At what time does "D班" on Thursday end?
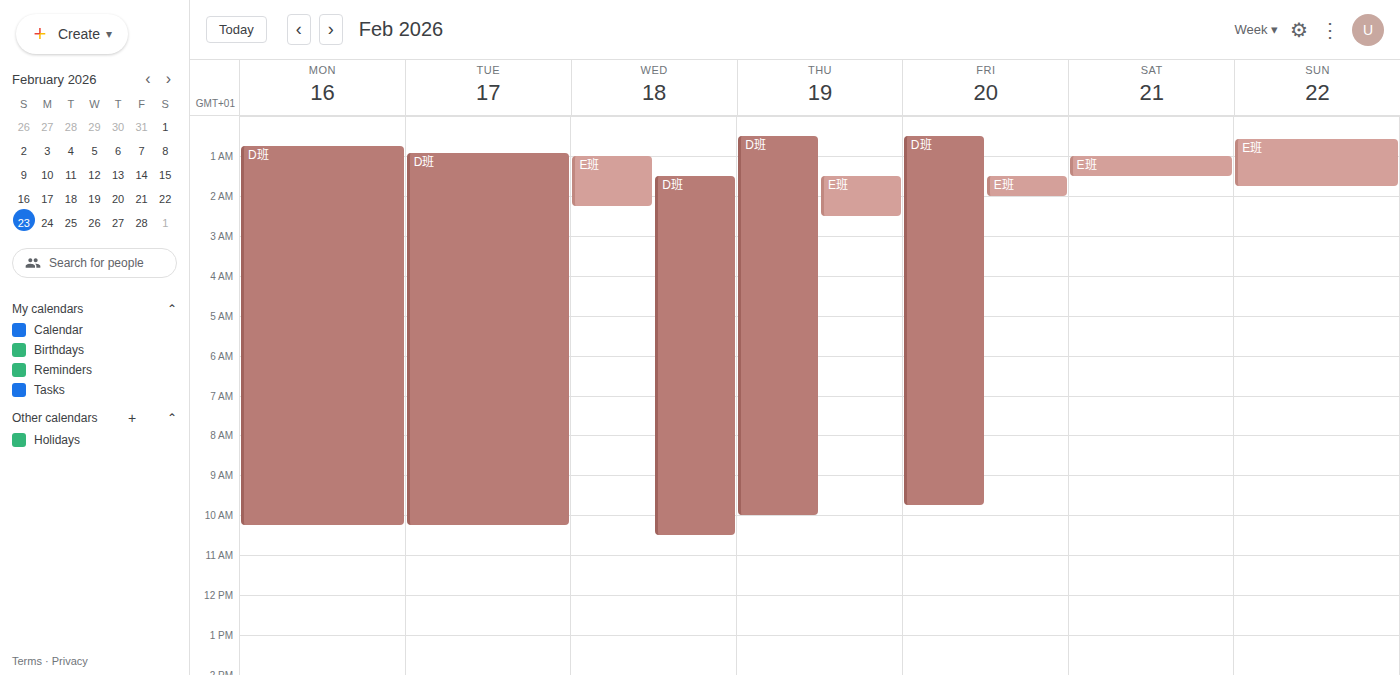
10:00 AM